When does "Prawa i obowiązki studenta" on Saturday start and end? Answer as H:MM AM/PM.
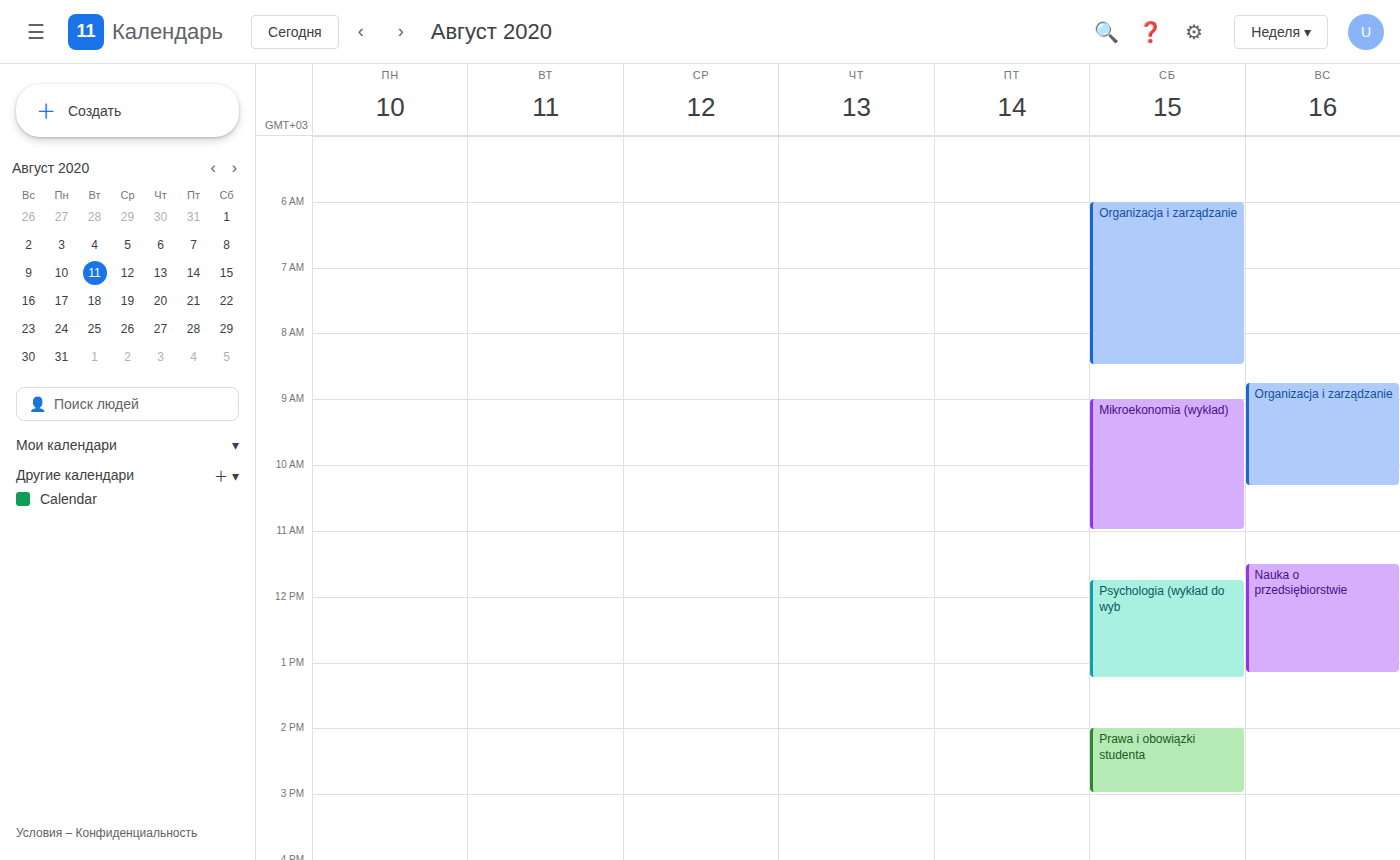
2:00 PM to 3:00 PM